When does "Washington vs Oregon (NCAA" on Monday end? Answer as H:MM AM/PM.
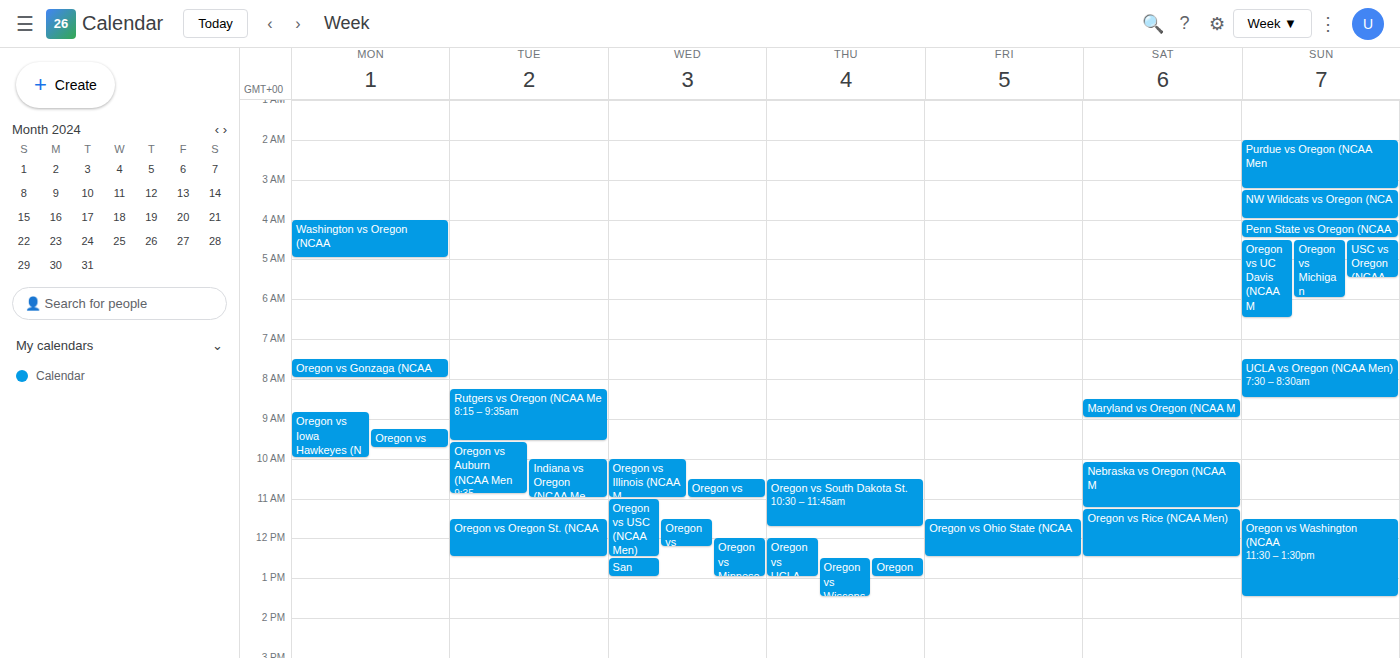
5:00 AM